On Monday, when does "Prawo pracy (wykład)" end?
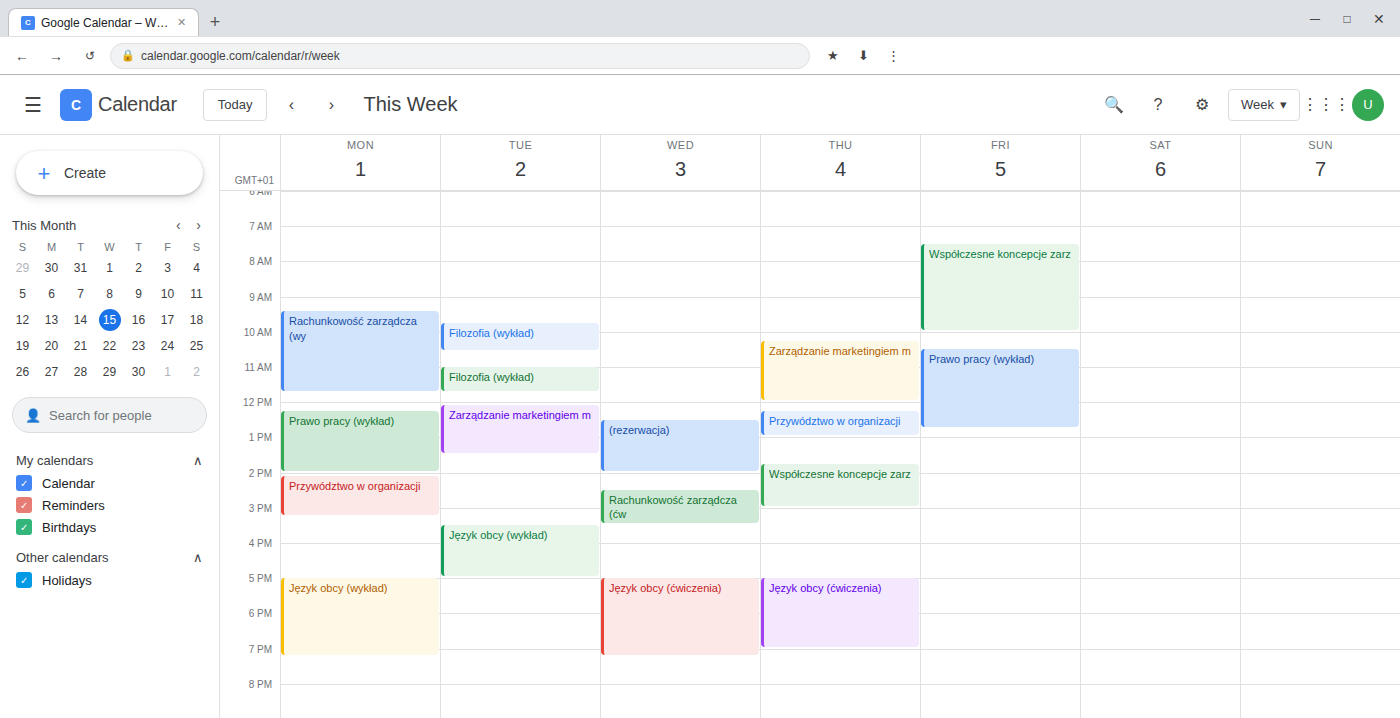
2:00 PM